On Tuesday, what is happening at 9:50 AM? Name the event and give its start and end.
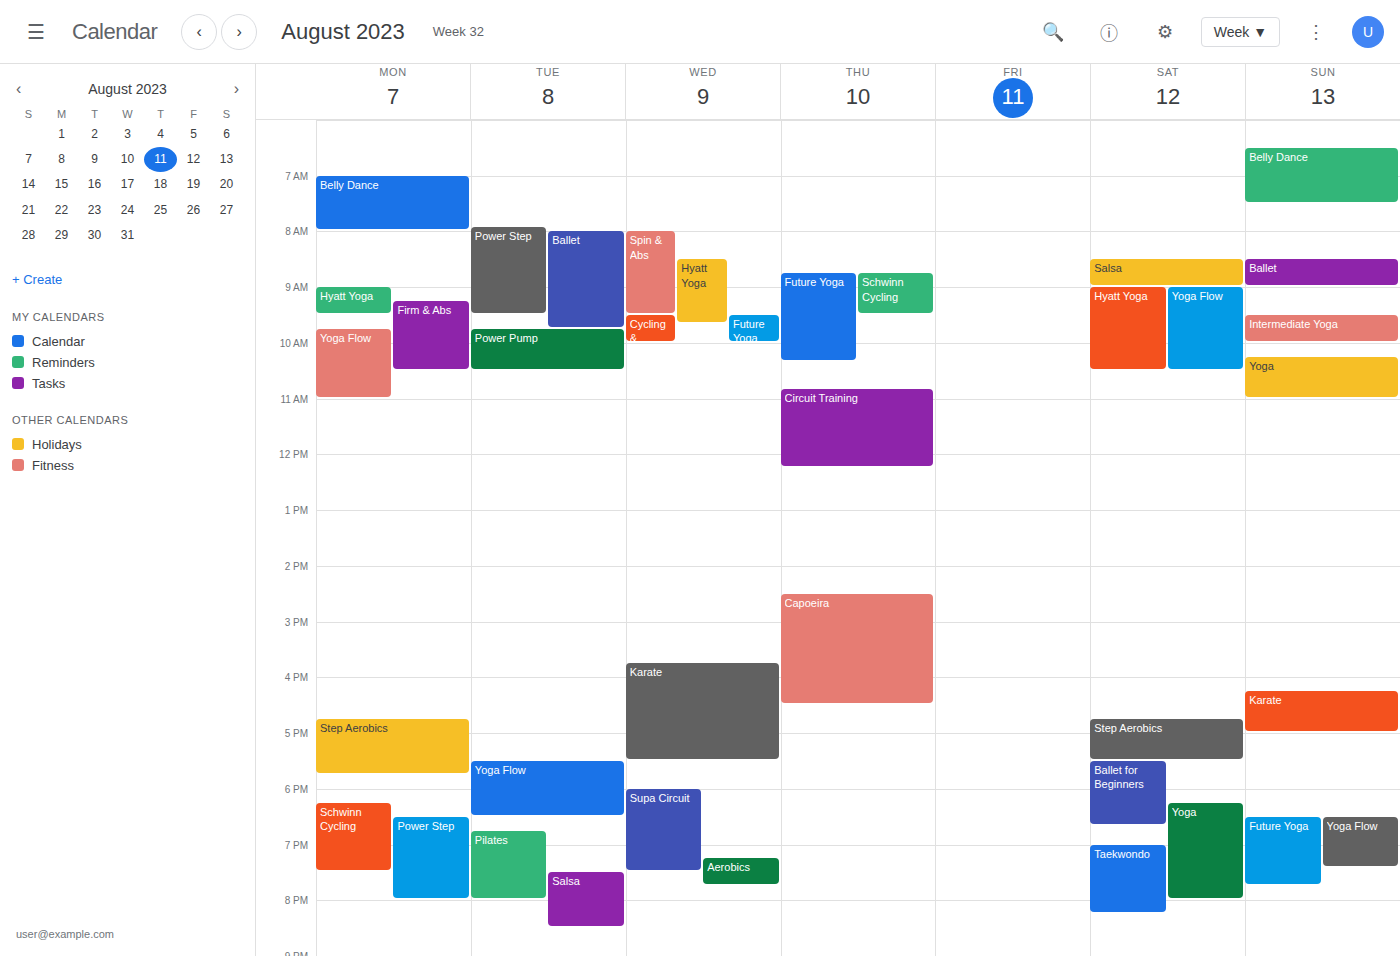
"Power Pump", 9:45 AM to 10:30 AM